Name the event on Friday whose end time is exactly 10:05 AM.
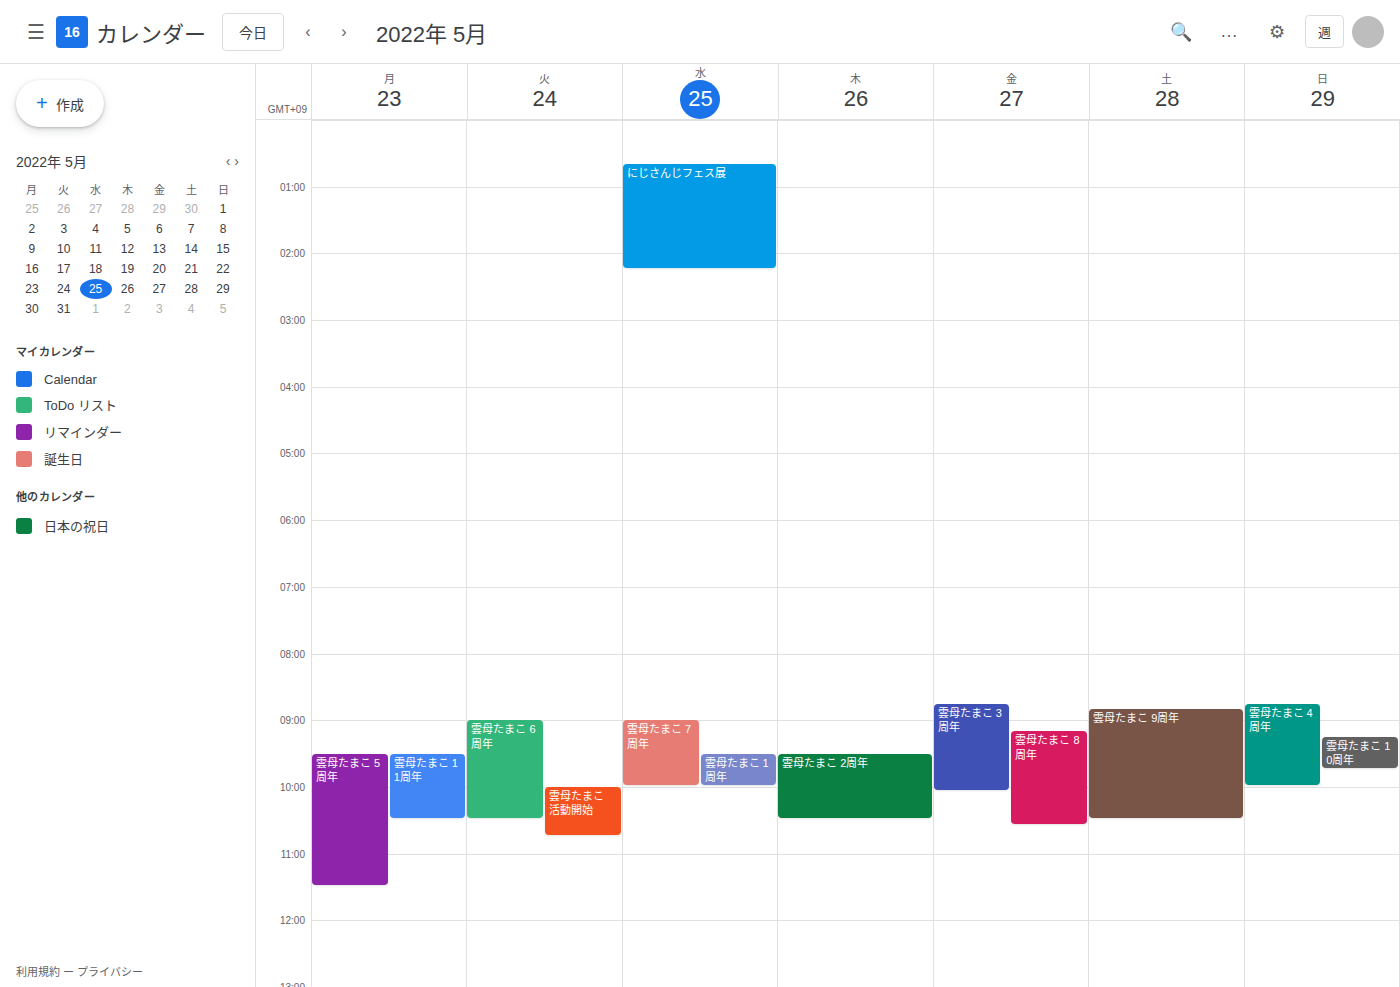
"雲母たまこ 3周年"